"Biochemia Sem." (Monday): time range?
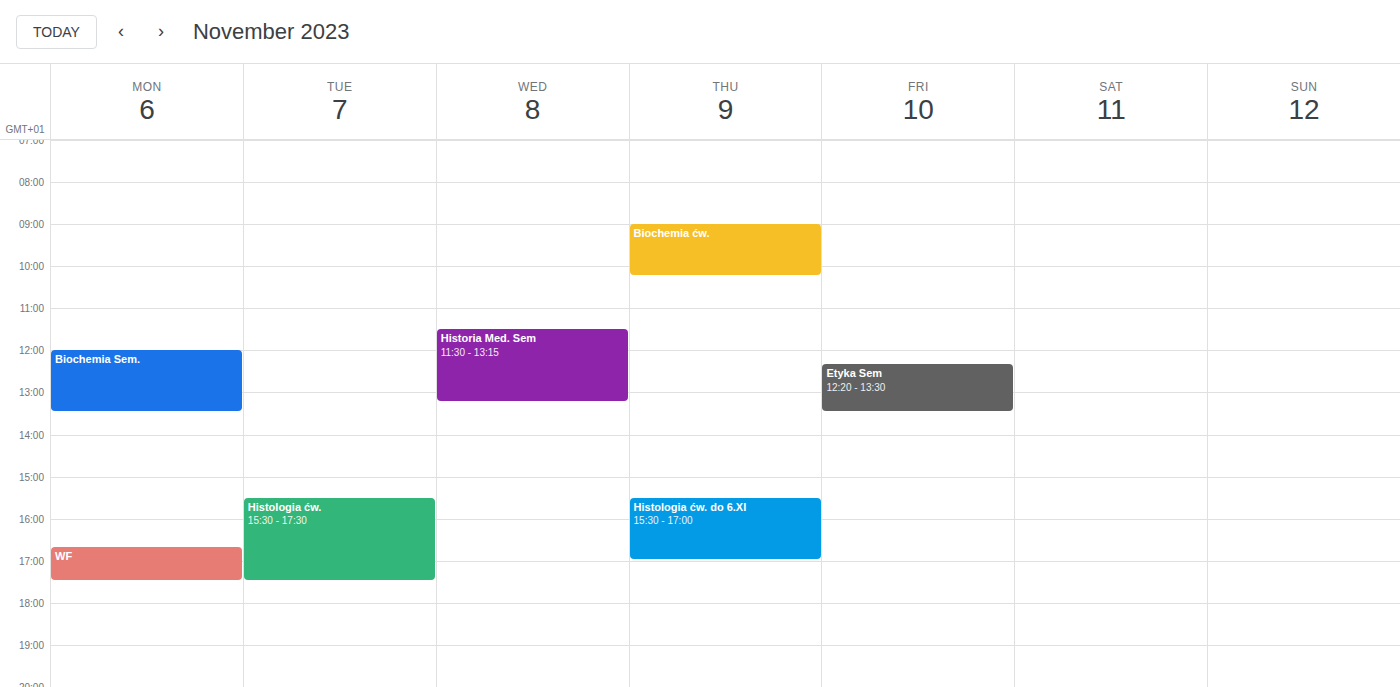
12:00 PM to 1:30 PM